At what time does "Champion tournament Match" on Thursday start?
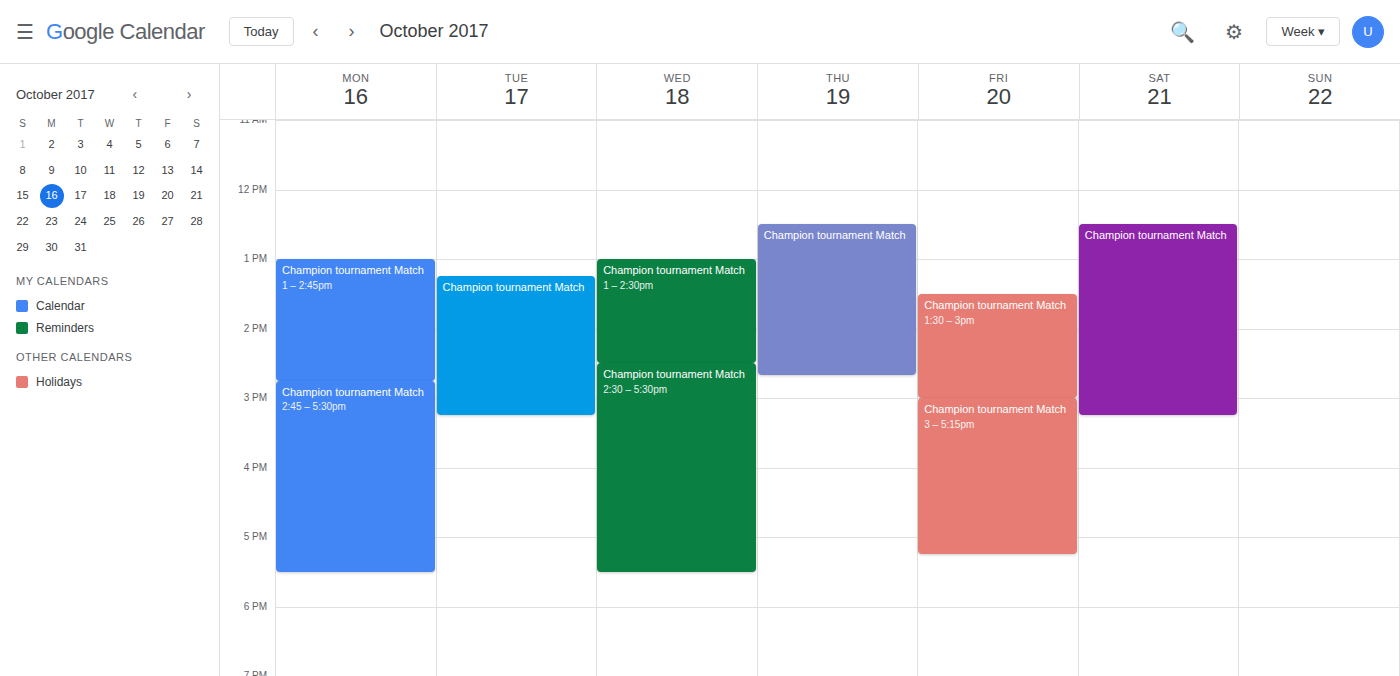
12:30 PM